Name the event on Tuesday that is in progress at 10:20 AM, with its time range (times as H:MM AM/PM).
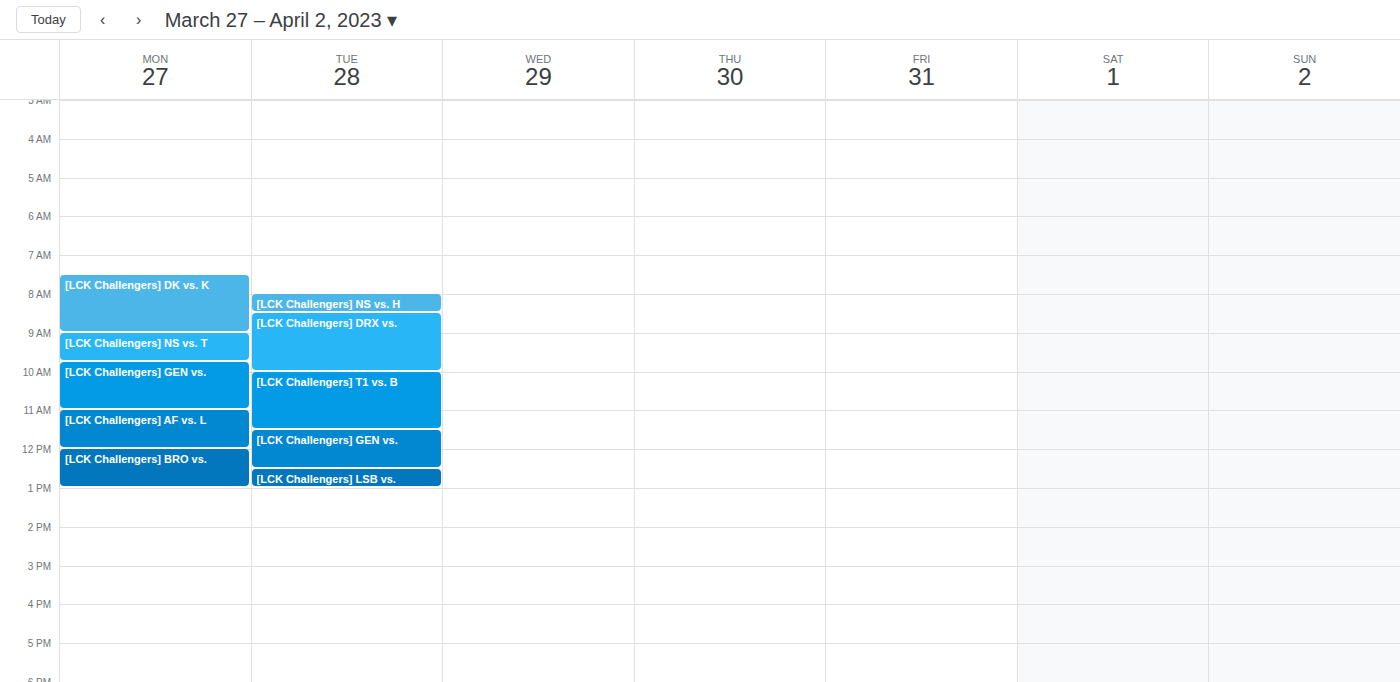
"[LCK Challengers] T1 vs. B", 10:00 AM to 11:30 AM